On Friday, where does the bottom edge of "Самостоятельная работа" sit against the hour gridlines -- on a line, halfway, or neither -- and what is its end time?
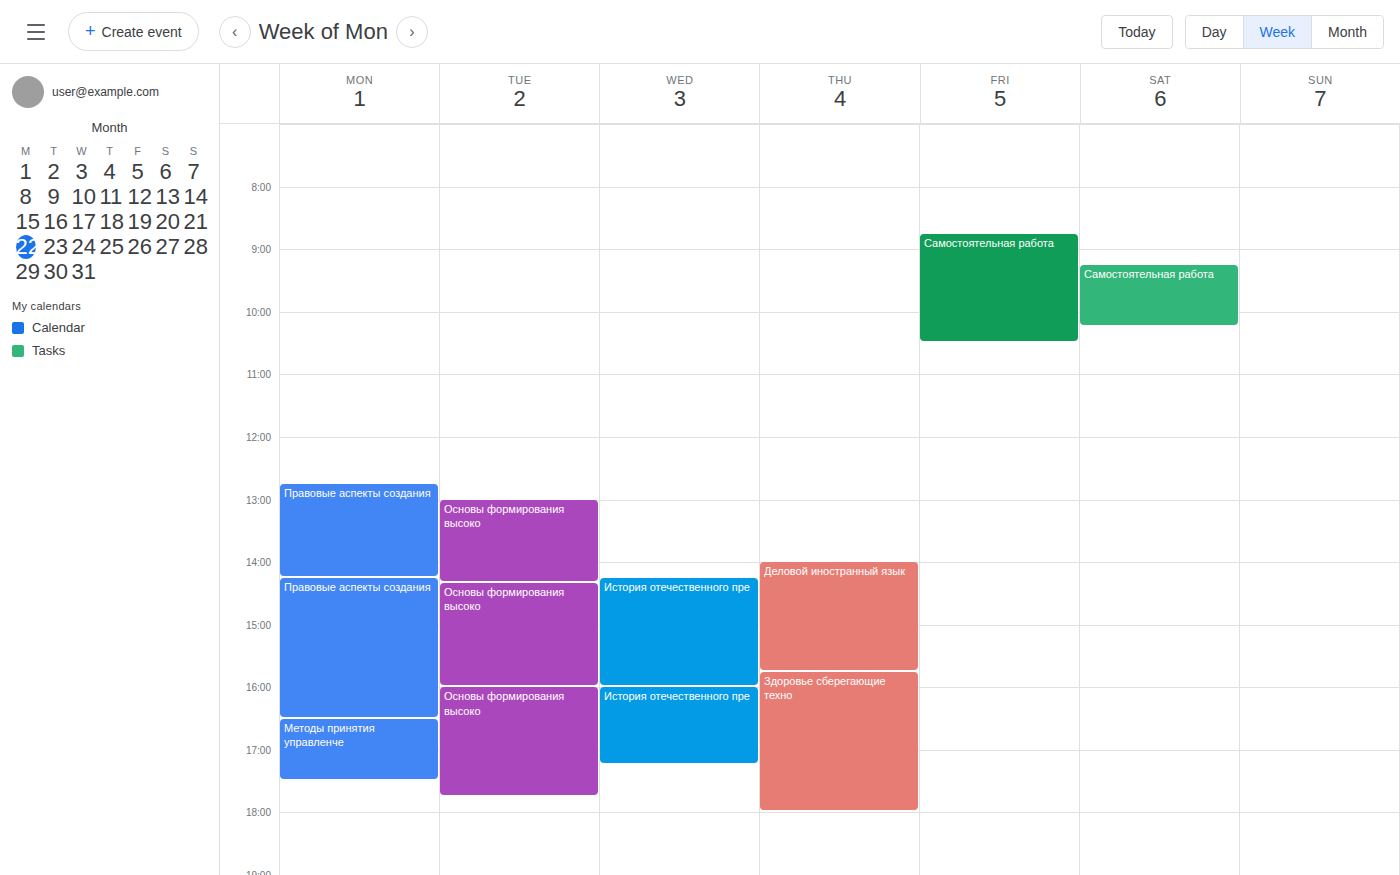
10:30 AM -- halfway between the 10 AM and 11 AM lines.